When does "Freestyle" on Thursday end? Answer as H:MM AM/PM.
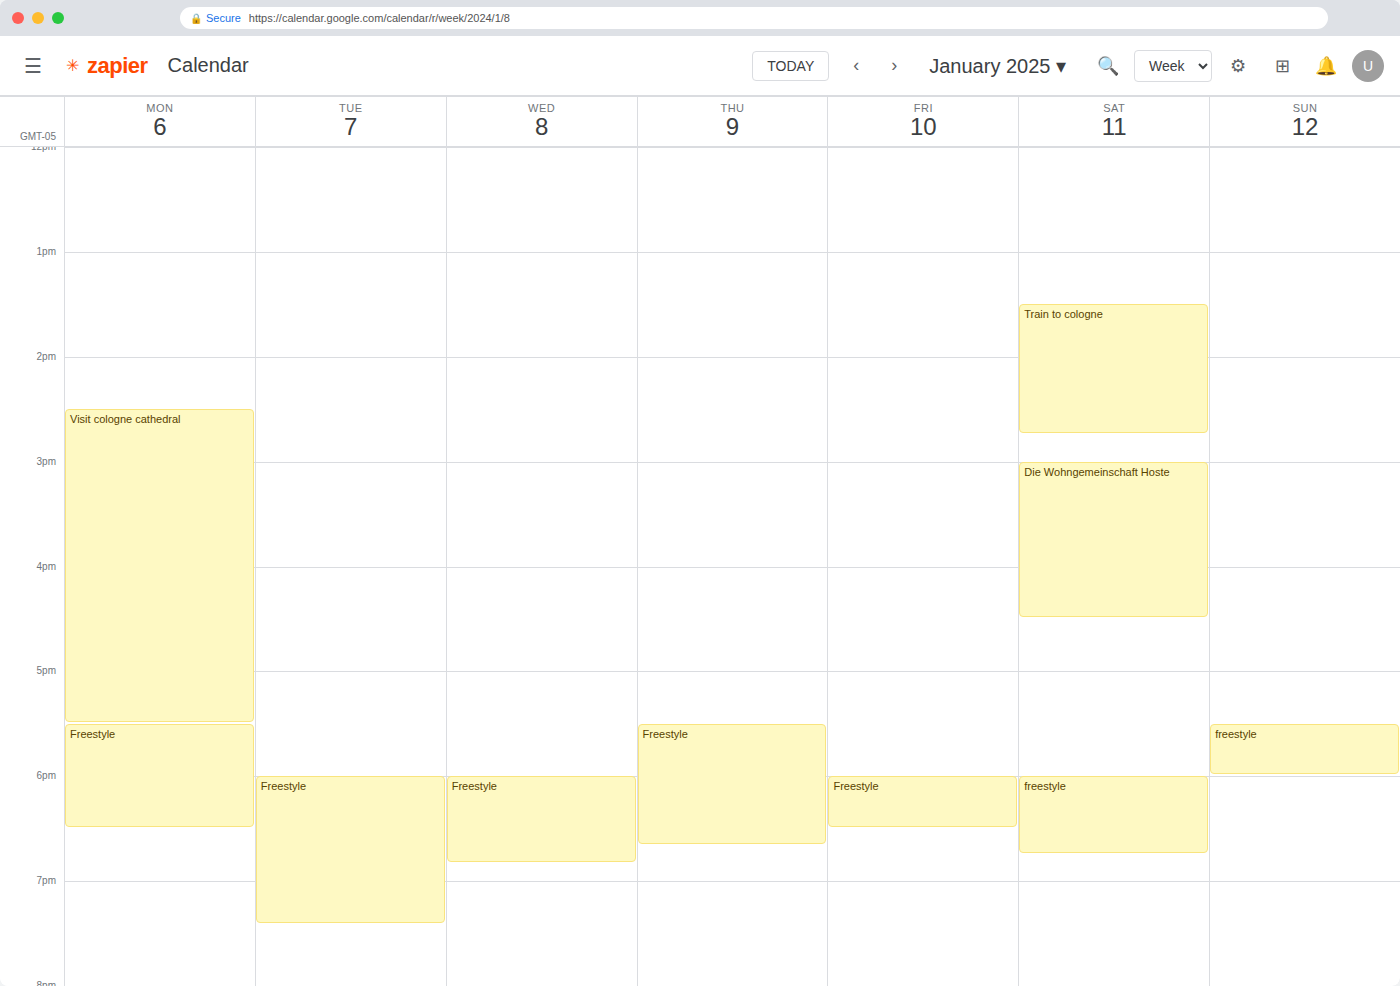
6:40 PM